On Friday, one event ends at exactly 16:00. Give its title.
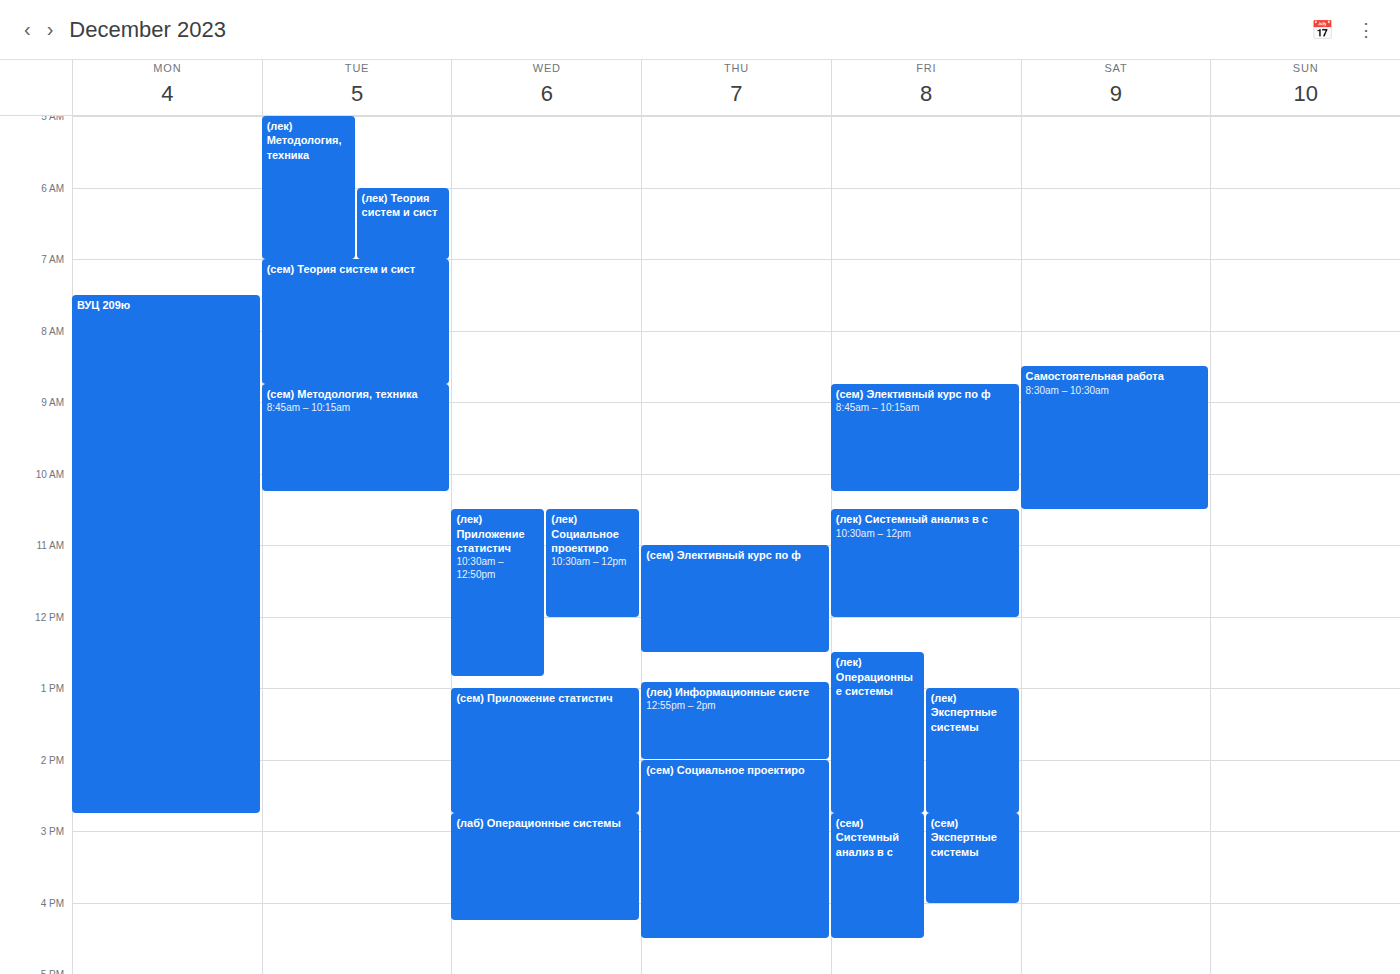
"(сем) Экспертные системы"